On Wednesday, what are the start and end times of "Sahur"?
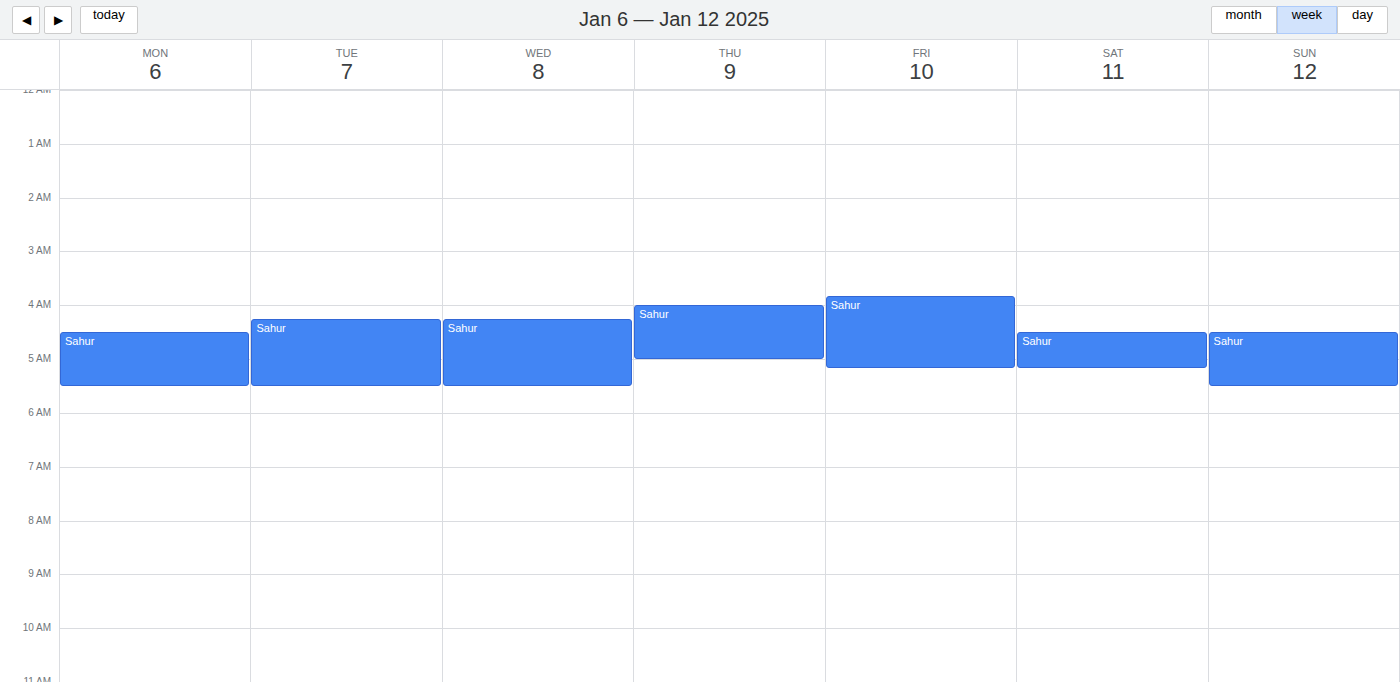
04:15 to 05:30